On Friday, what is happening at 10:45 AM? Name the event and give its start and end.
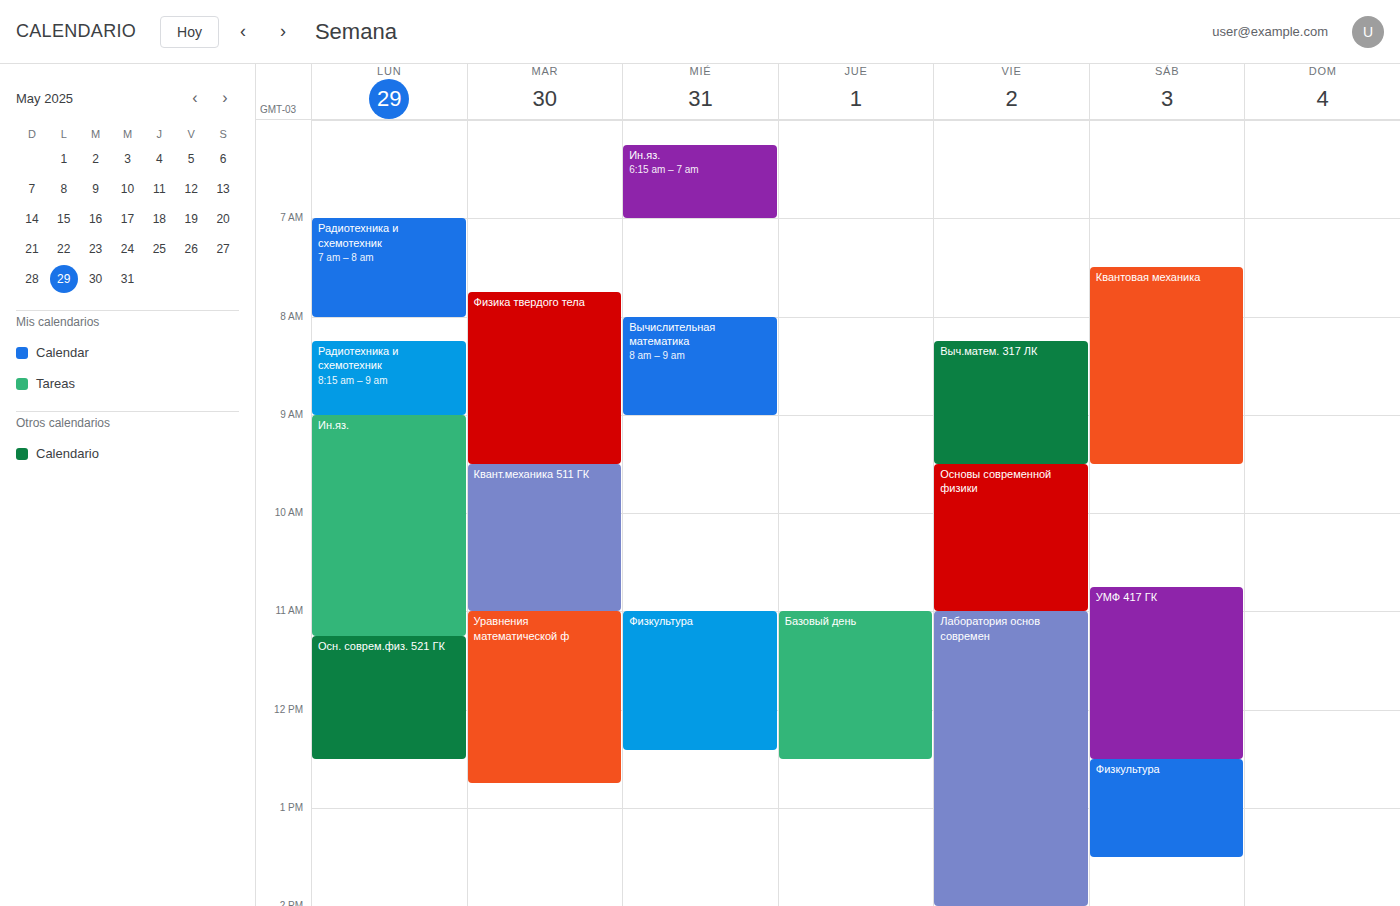
"Основы современной физики", 9:30 AM to 11:00 AM